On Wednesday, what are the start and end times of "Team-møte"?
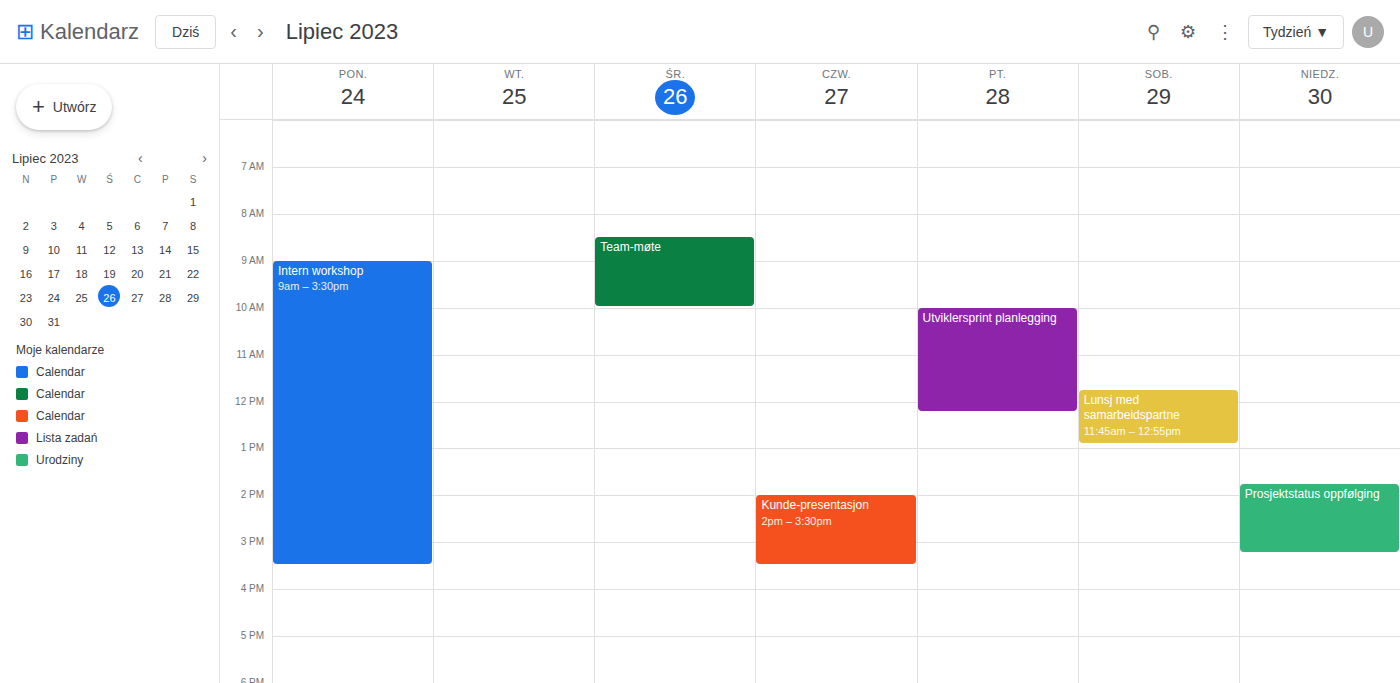
08:30 to 10:00